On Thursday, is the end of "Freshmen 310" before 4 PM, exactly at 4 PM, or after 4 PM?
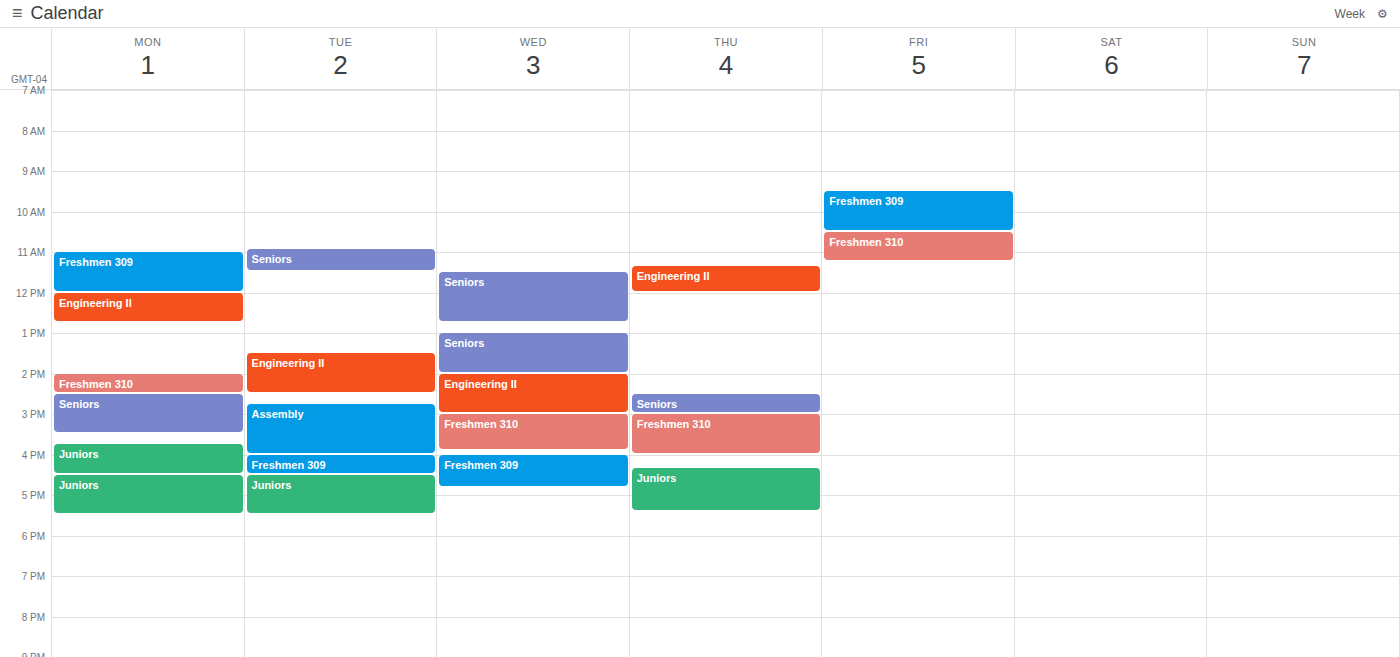
4:00 PM -- exactly at 4 PM, on the 4 PM line.